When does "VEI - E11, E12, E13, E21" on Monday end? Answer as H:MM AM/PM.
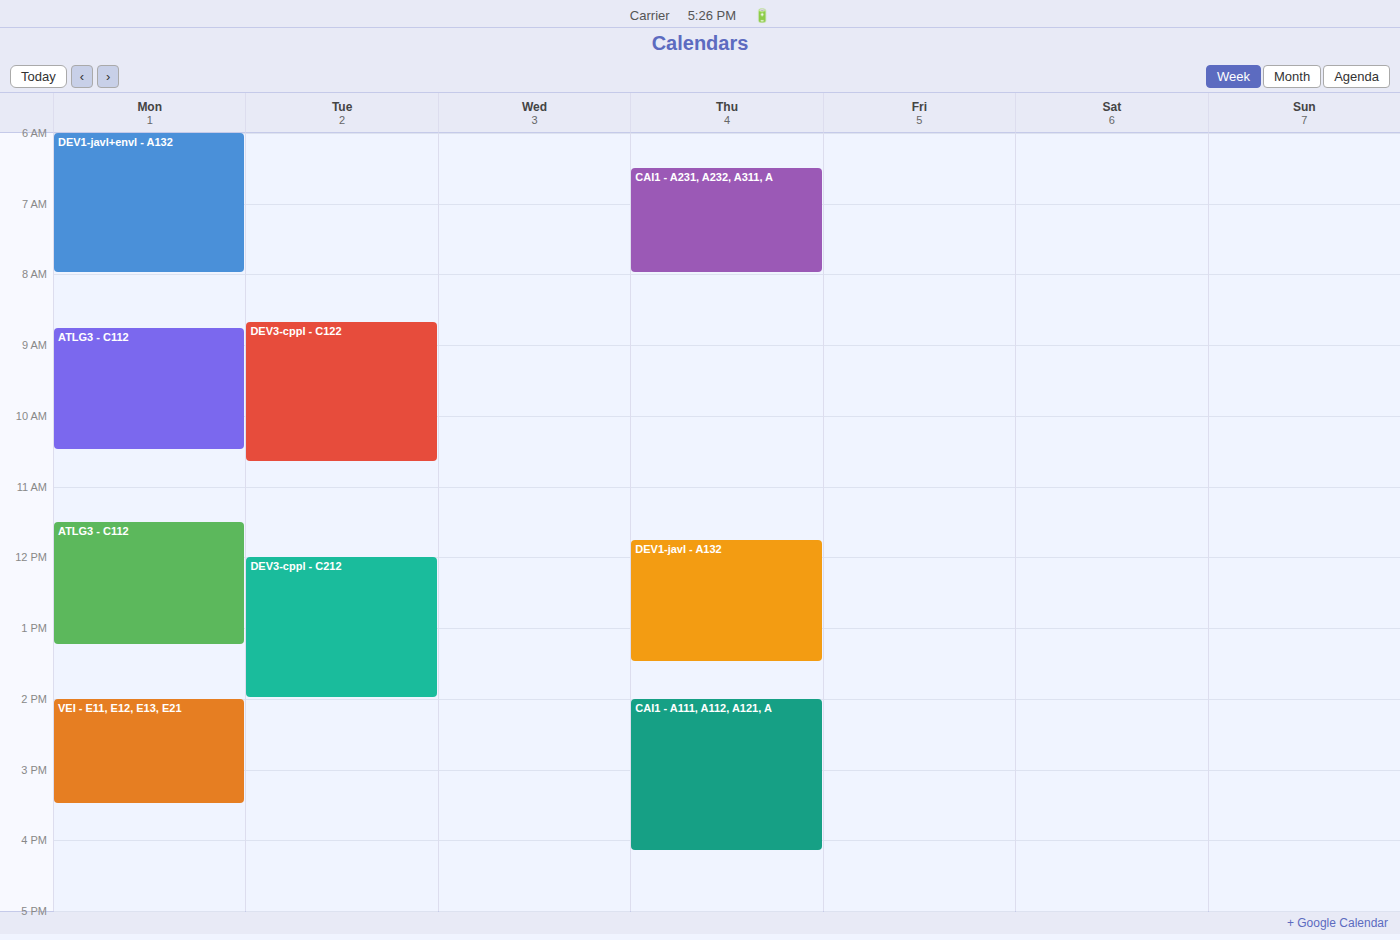
3:30 PM